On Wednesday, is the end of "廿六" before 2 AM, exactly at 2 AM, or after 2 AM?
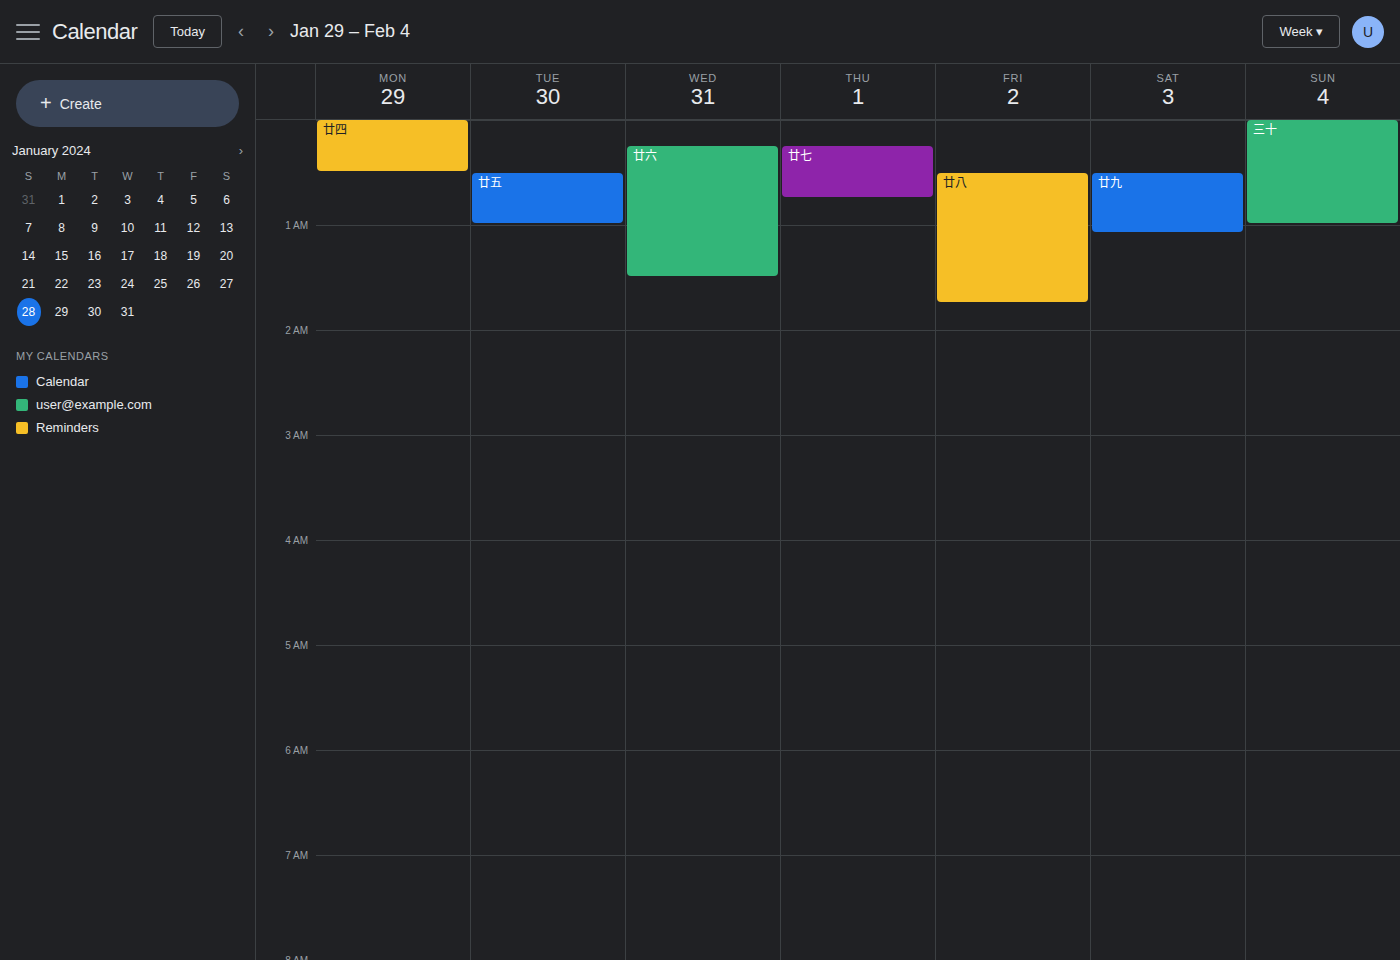
1:30 AM -- before 2 AM, 30 minutes above the 2 AM line.